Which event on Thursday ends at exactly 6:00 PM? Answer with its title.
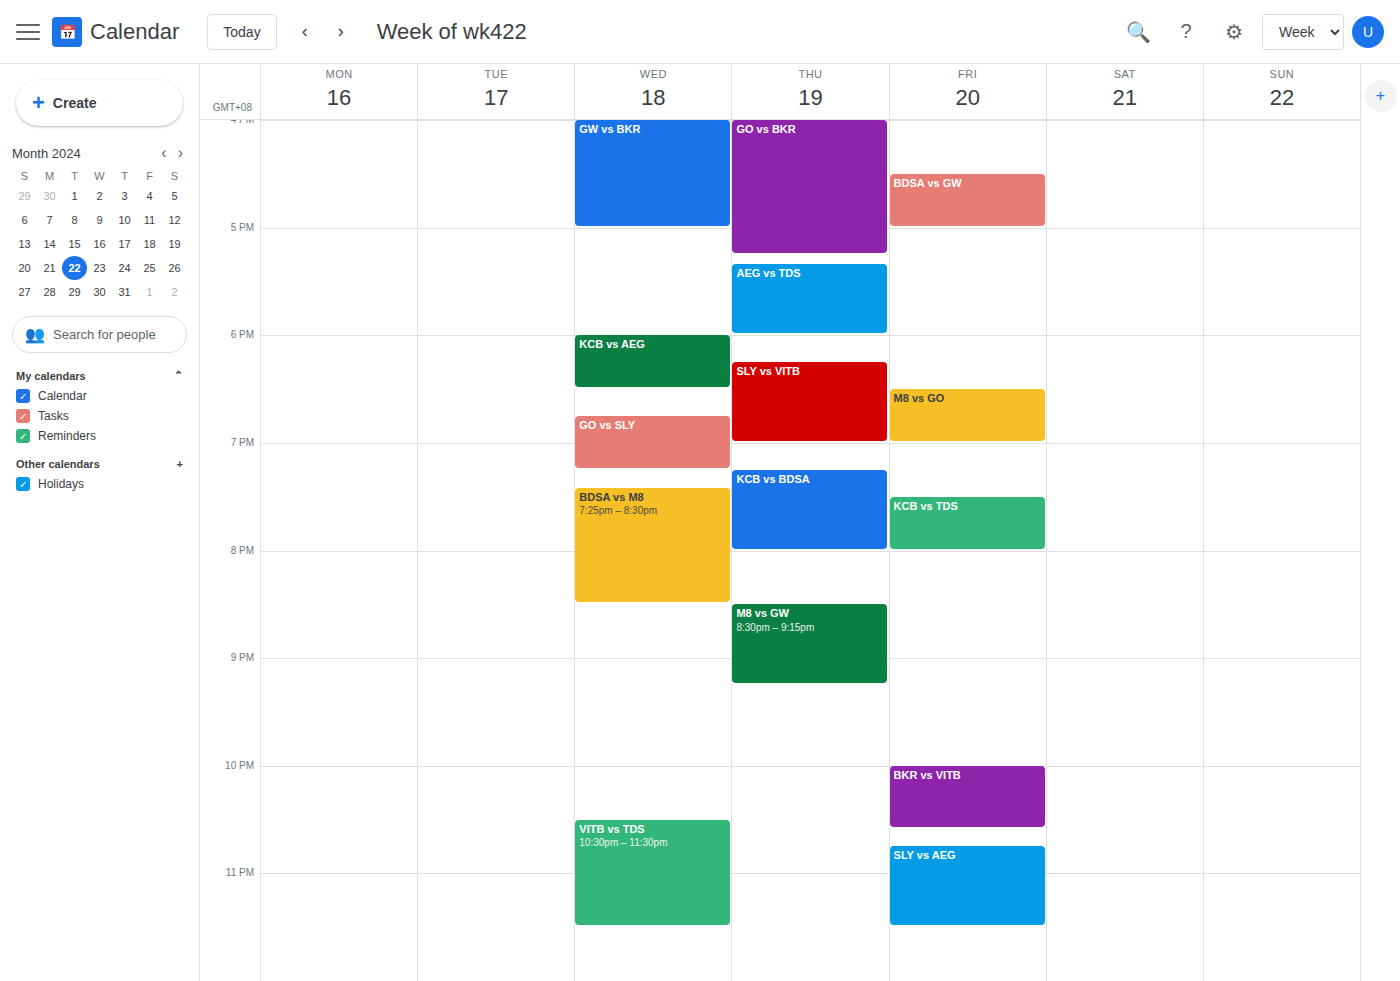
"AEG vs TDS"